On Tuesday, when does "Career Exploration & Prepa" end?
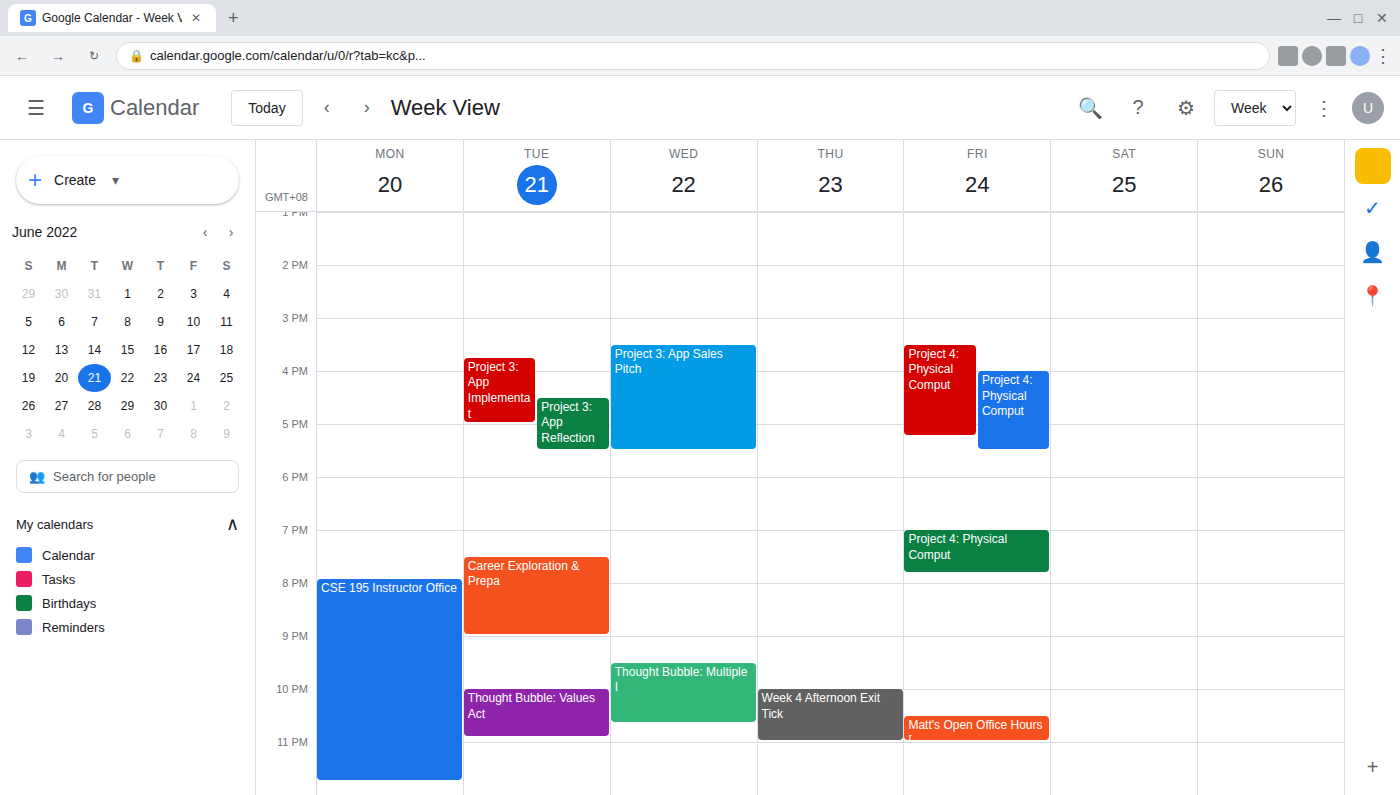
9:00 PM